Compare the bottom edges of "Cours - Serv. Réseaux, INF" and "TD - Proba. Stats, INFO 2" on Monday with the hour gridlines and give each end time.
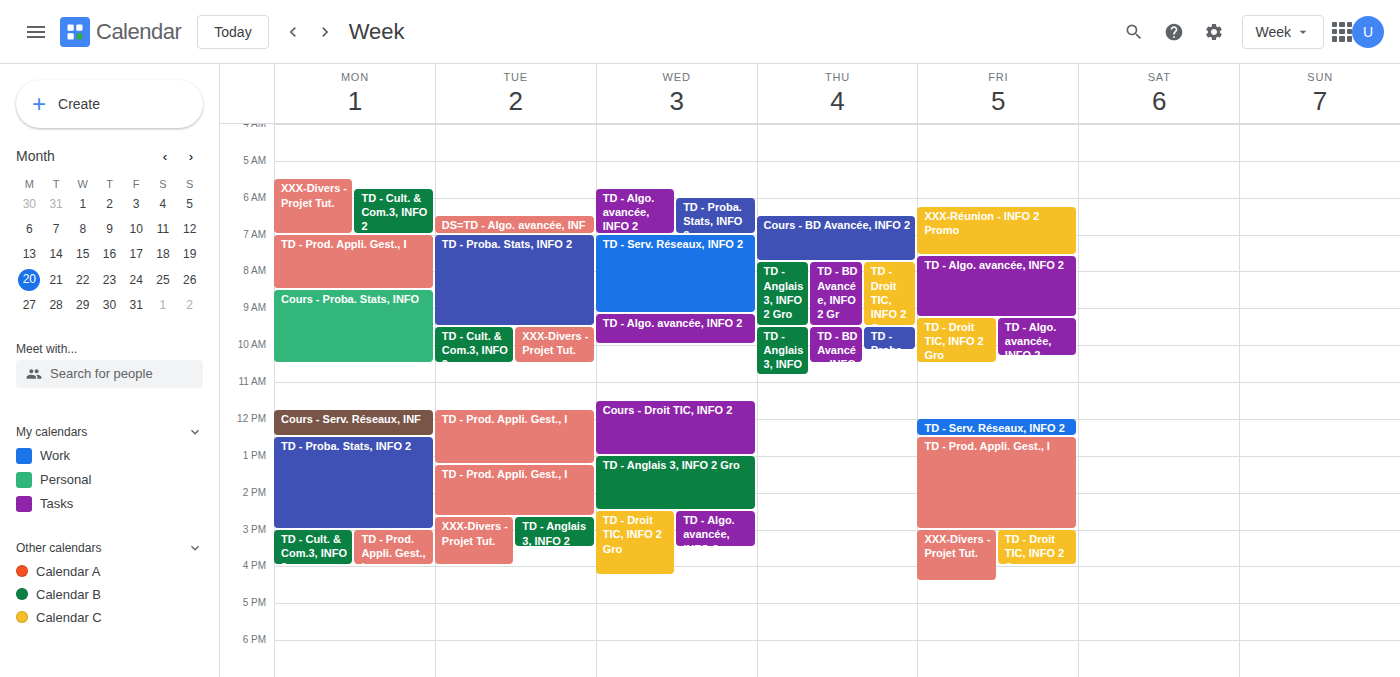
"Cours - Serv. Réseaux, INF": 12:30, halfway between the 12:00 and 13:00 lines. "TD - Proba. Stats, INFO 2": 15:00, exactly on the 15:00 line.